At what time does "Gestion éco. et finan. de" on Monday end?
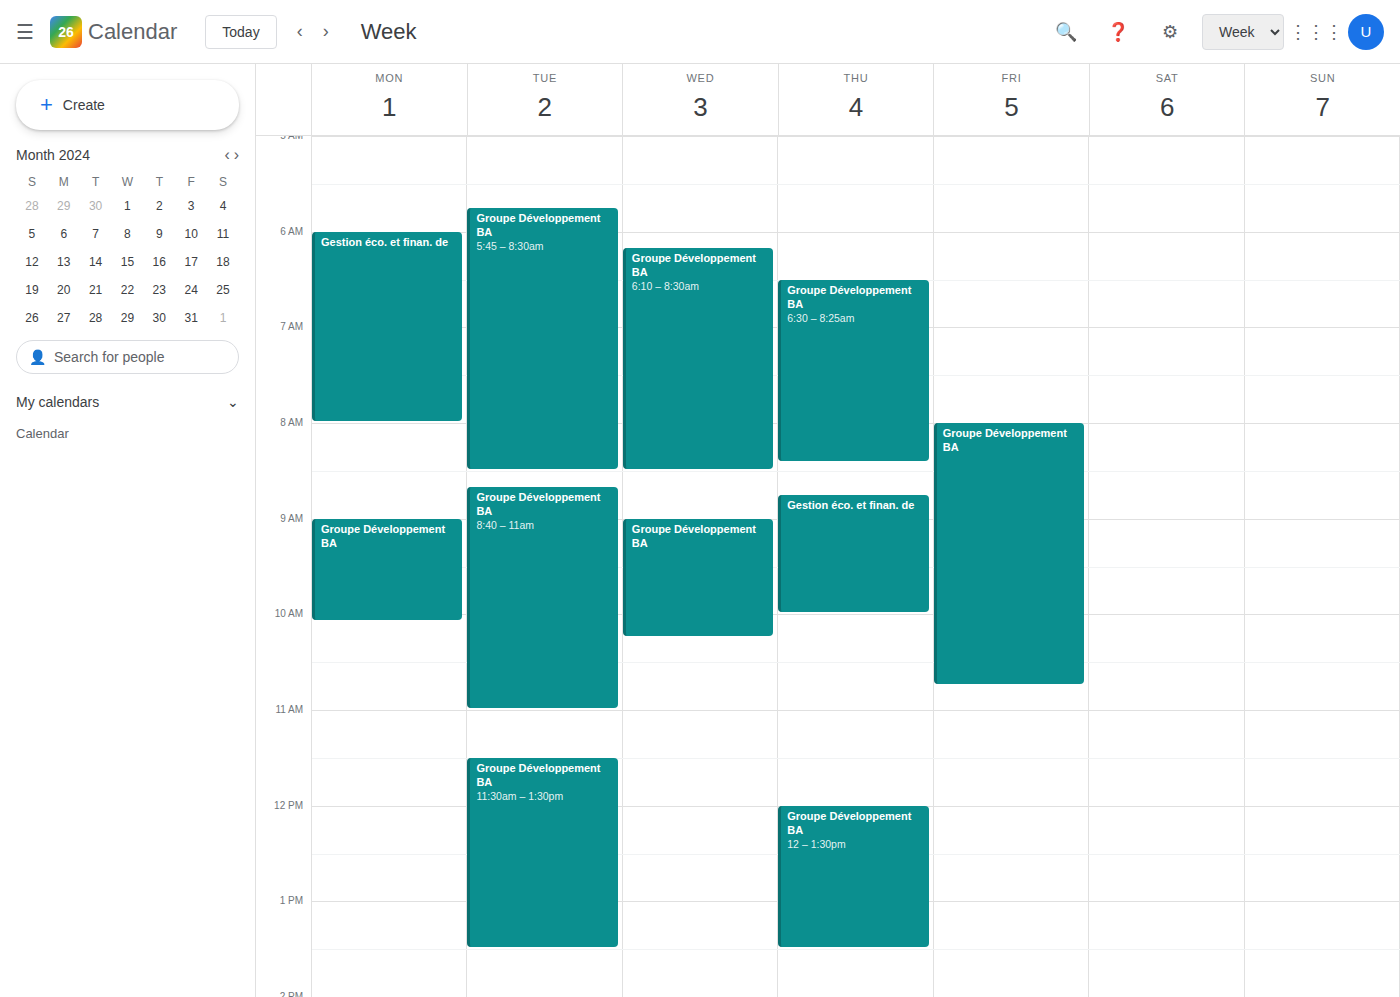
8:00 AM